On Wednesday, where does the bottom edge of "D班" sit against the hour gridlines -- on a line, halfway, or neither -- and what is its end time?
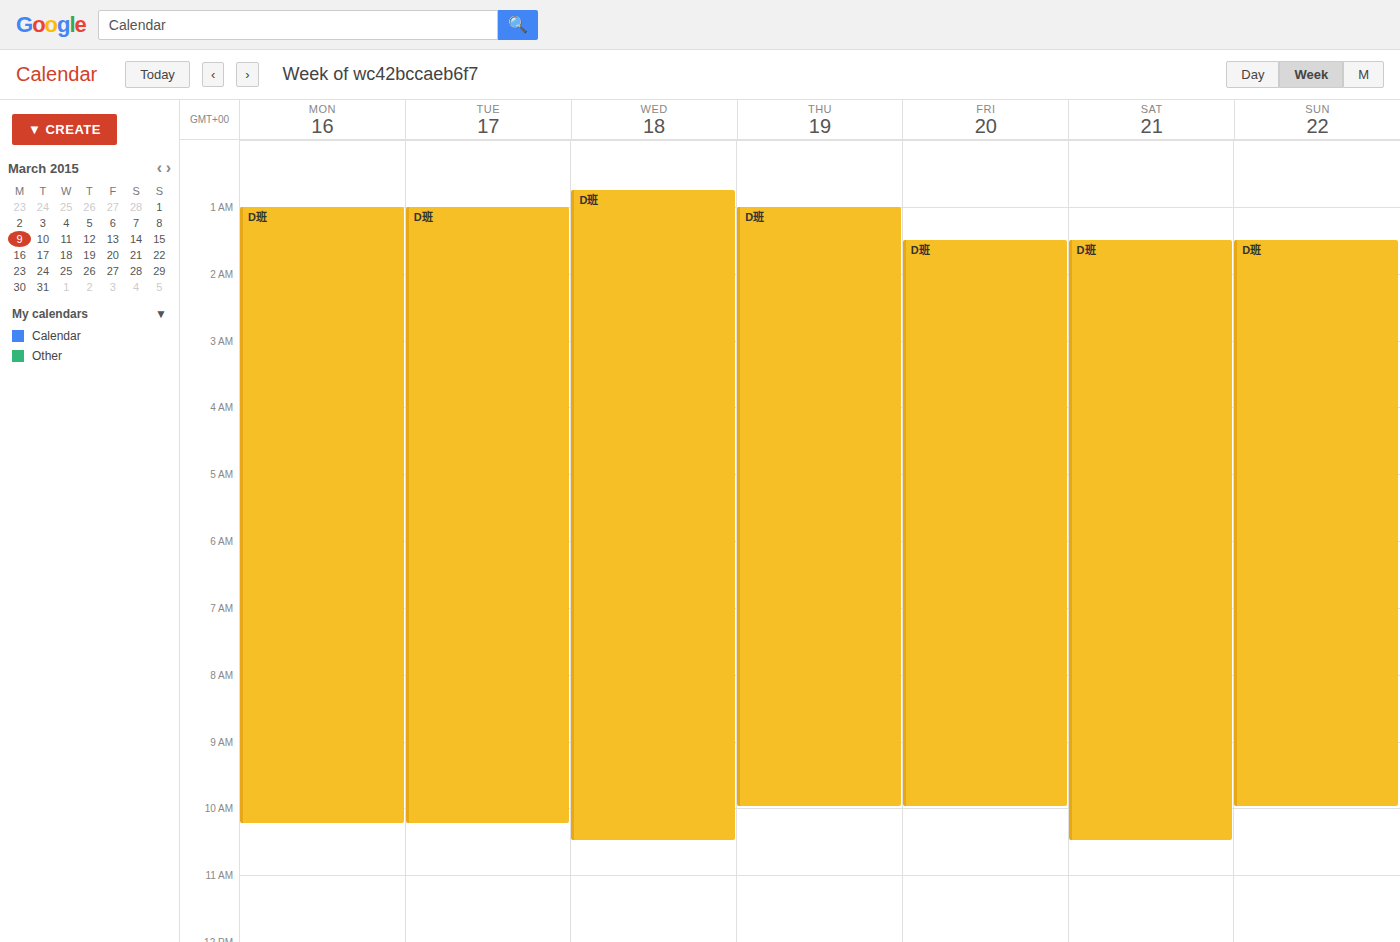
10:30 AM -- halfway between the 10 AM and 11 AM lines.